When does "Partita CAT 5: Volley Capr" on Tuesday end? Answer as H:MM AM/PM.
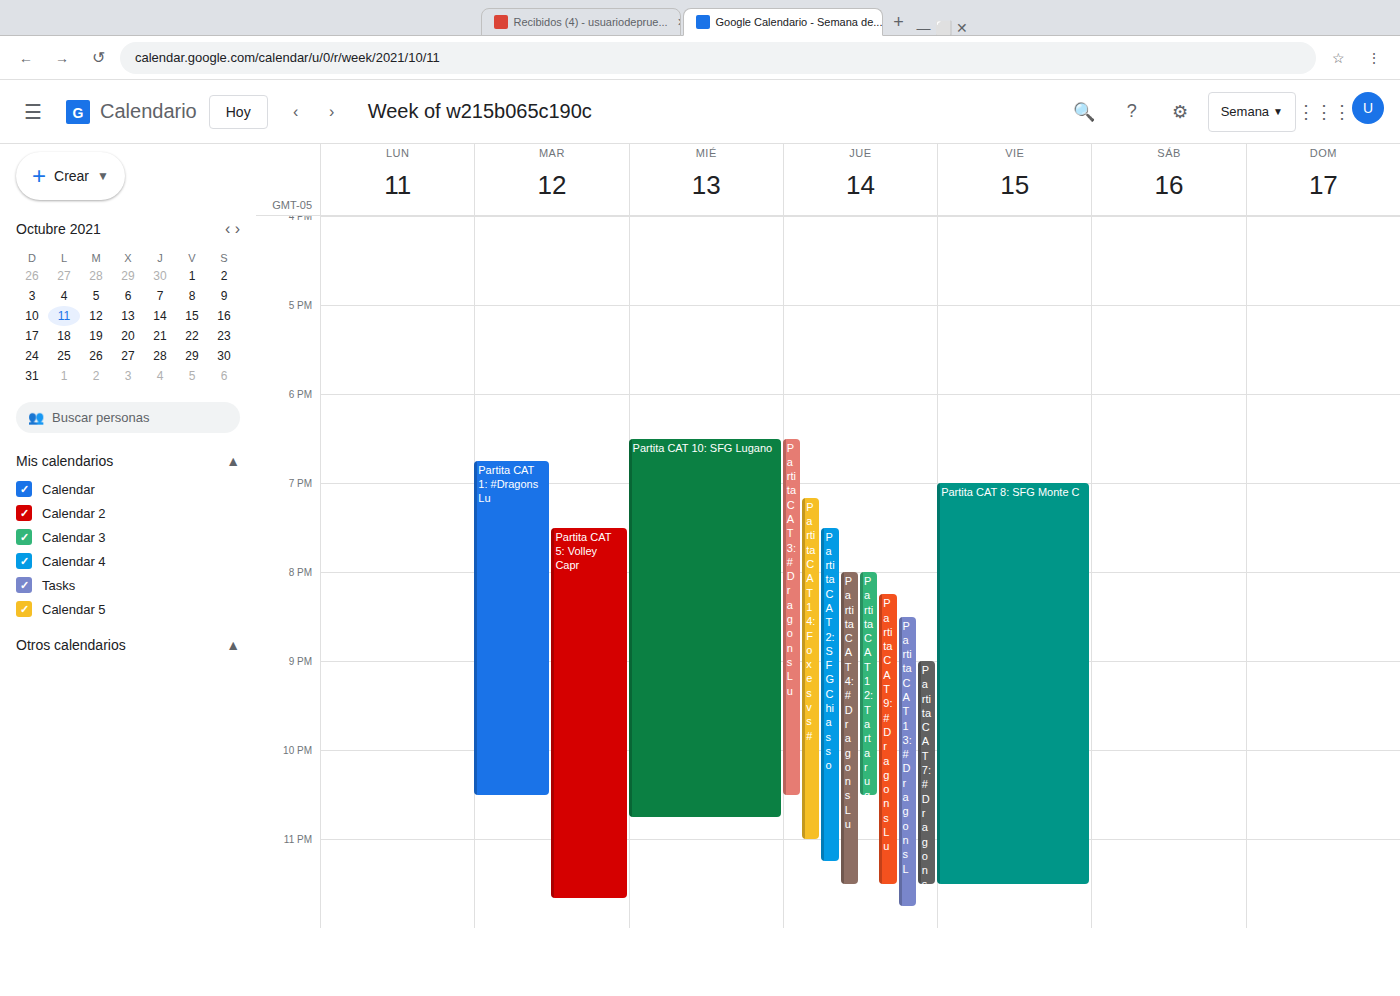
11:40 PM